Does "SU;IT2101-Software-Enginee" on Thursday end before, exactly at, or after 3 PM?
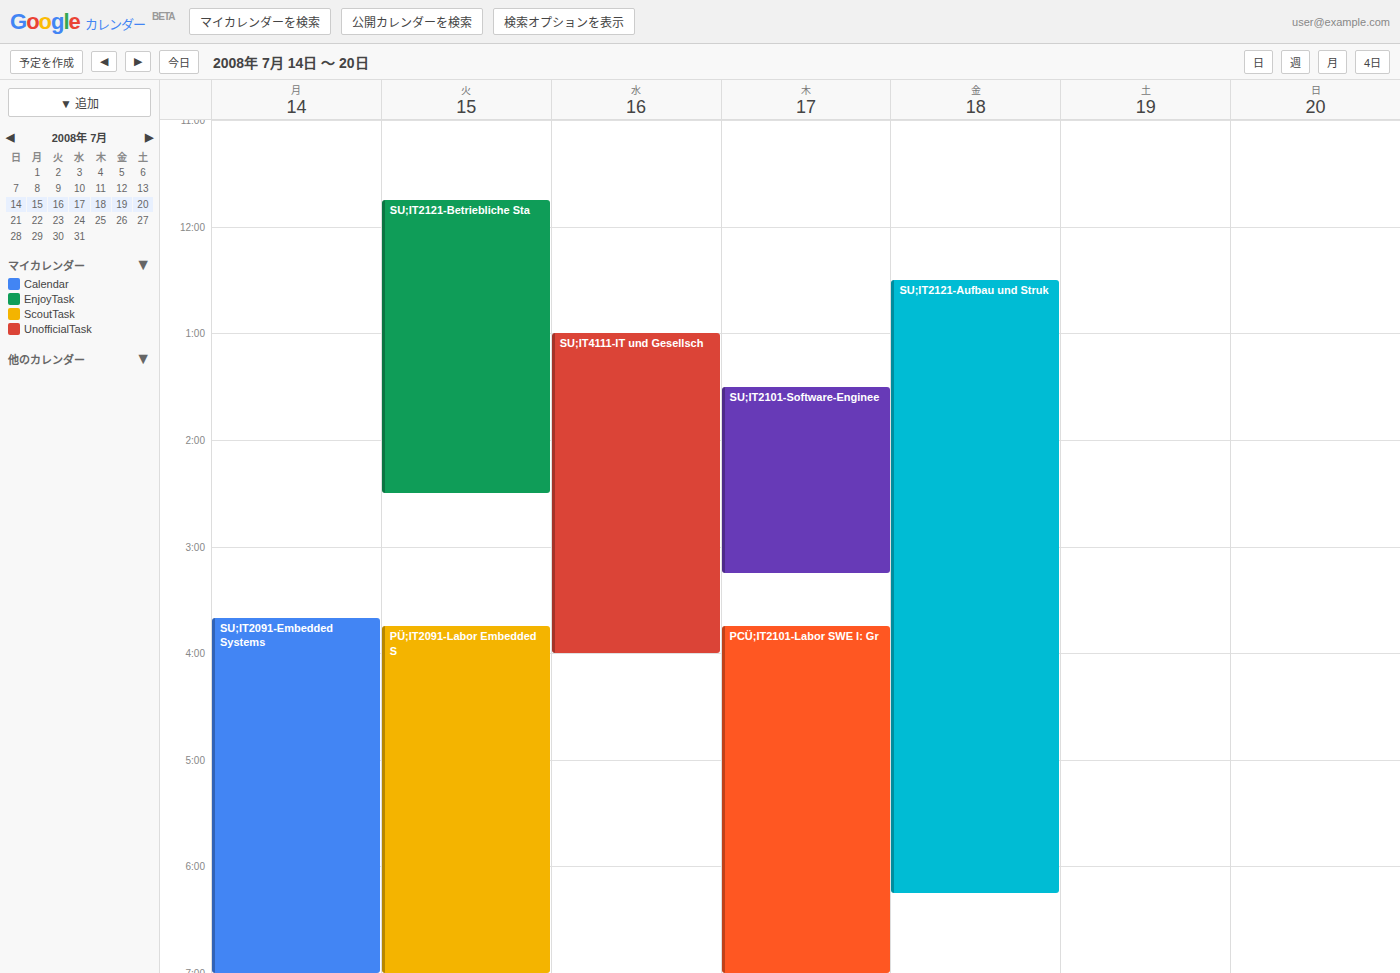
3:15 PM -- after 3 PM, 15 minutes below the 3 PM line.